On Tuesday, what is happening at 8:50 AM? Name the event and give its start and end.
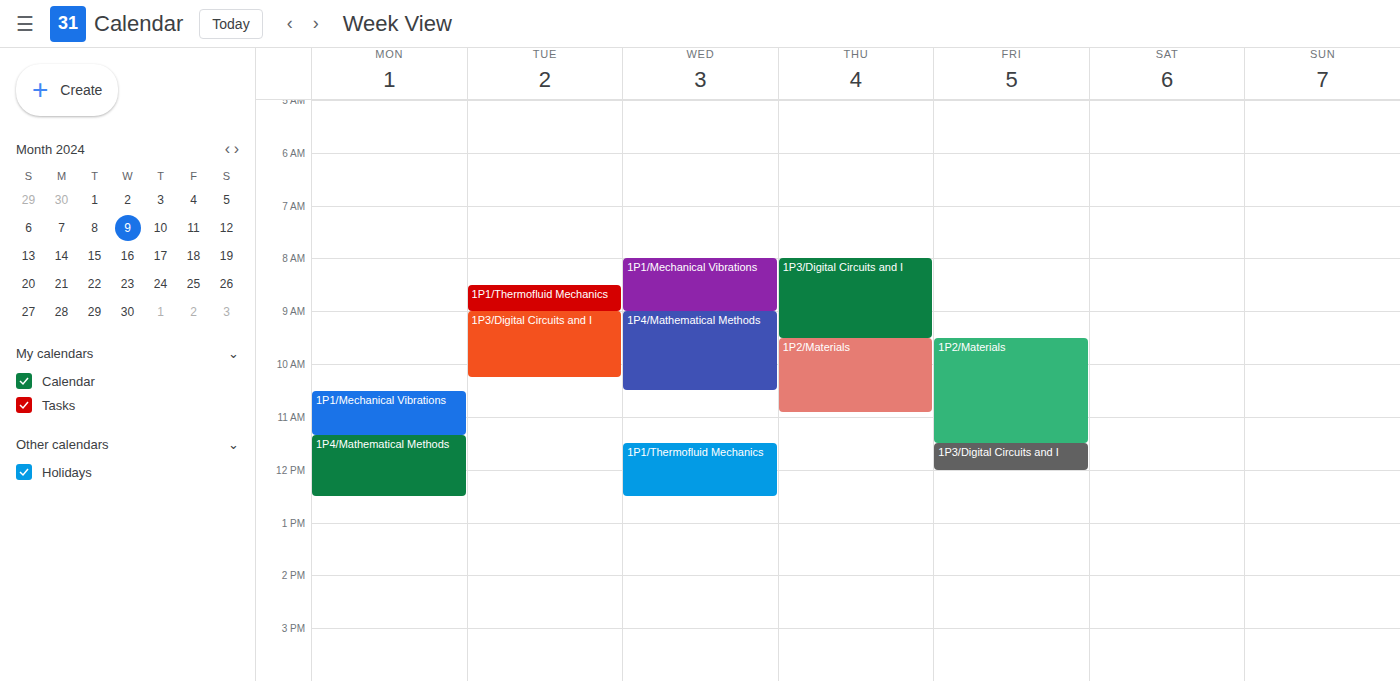
"1P1/Thermofluid Mechanics", 8:30 AM to 9:00 AM